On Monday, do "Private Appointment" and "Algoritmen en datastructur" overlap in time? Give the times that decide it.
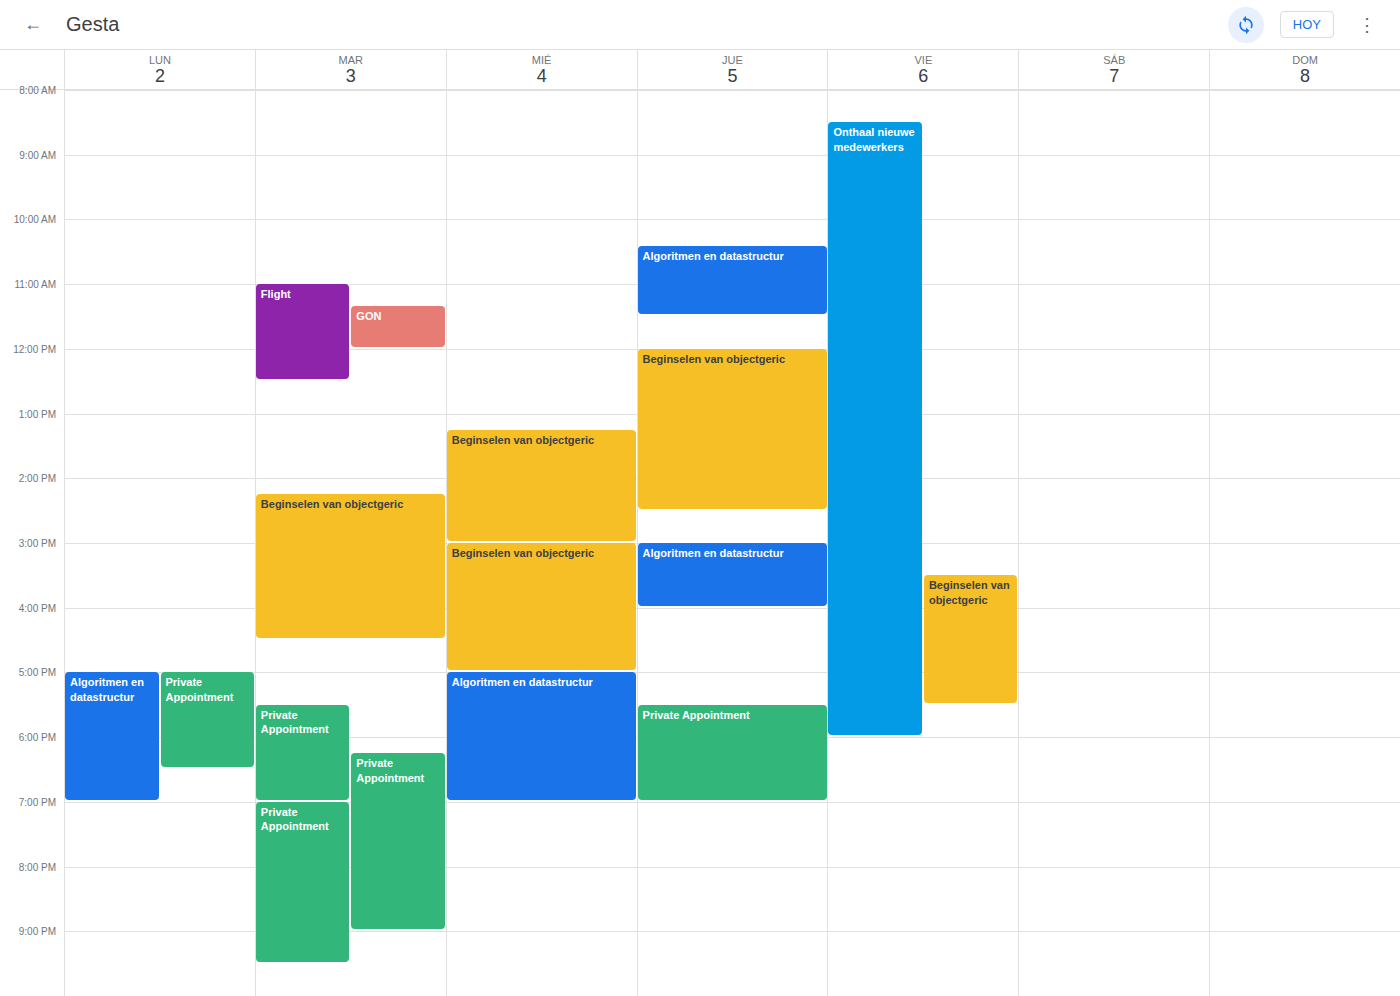
"Algoritmen en datastructur" starts at 17:00, before "Private Appointment" ends at 18:30 -- they overlap.